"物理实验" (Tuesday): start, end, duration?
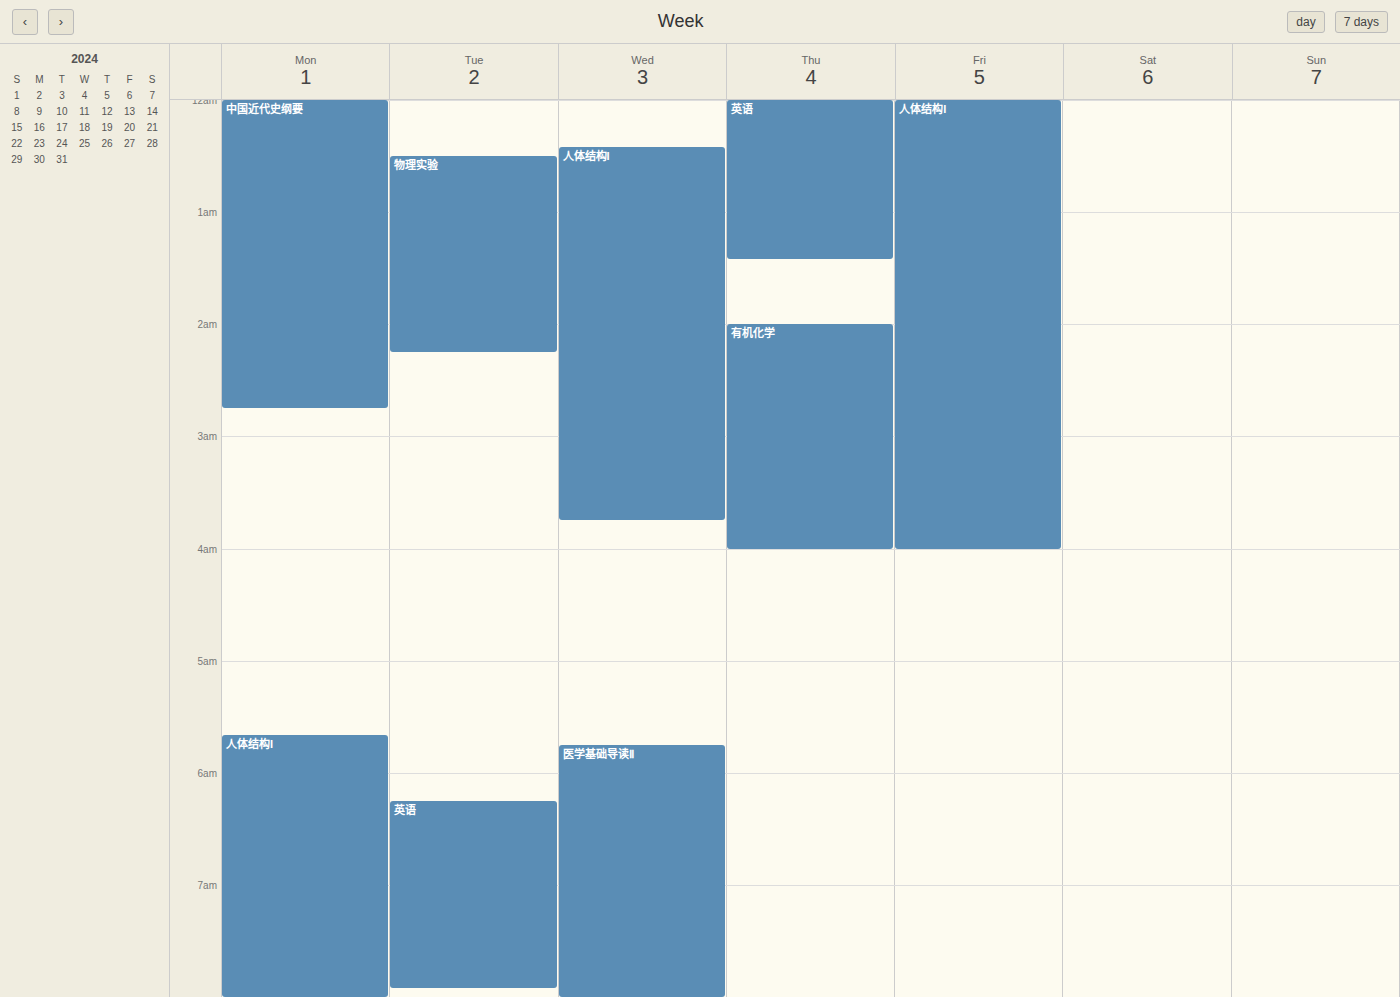
12:30 AM to 2:15 AM, 1 hour 45 minutes